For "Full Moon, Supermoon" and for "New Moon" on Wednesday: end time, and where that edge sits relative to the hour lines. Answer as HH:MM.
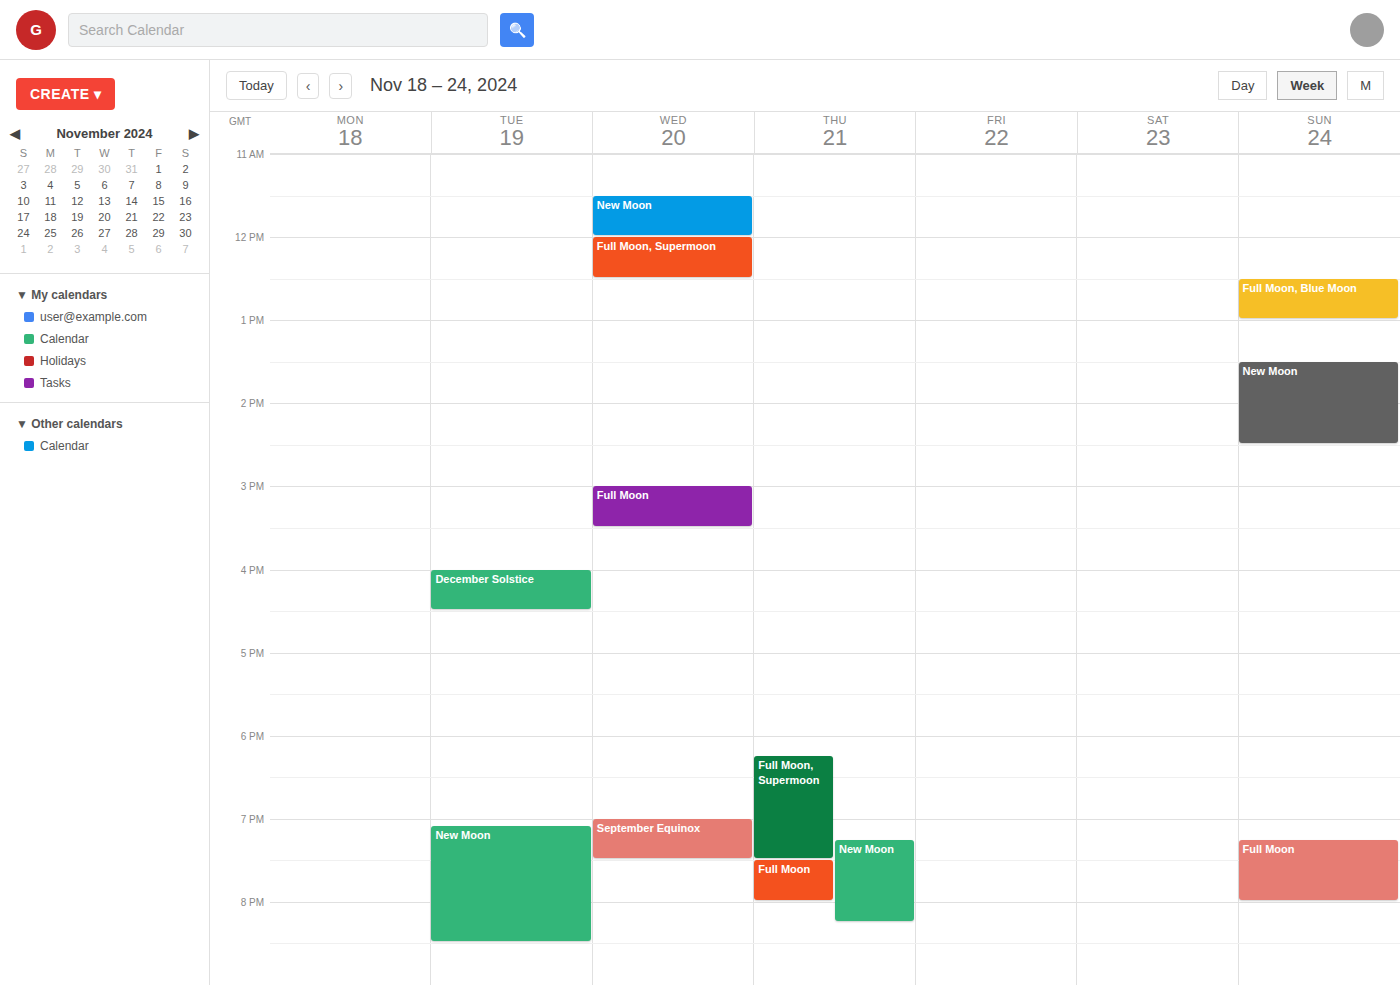
"Full Moon, Supermoon": 12:30, halfway between the 12:00 and 13:00 lines. "New Moon": 12:00, exactly on the 12:00 line.